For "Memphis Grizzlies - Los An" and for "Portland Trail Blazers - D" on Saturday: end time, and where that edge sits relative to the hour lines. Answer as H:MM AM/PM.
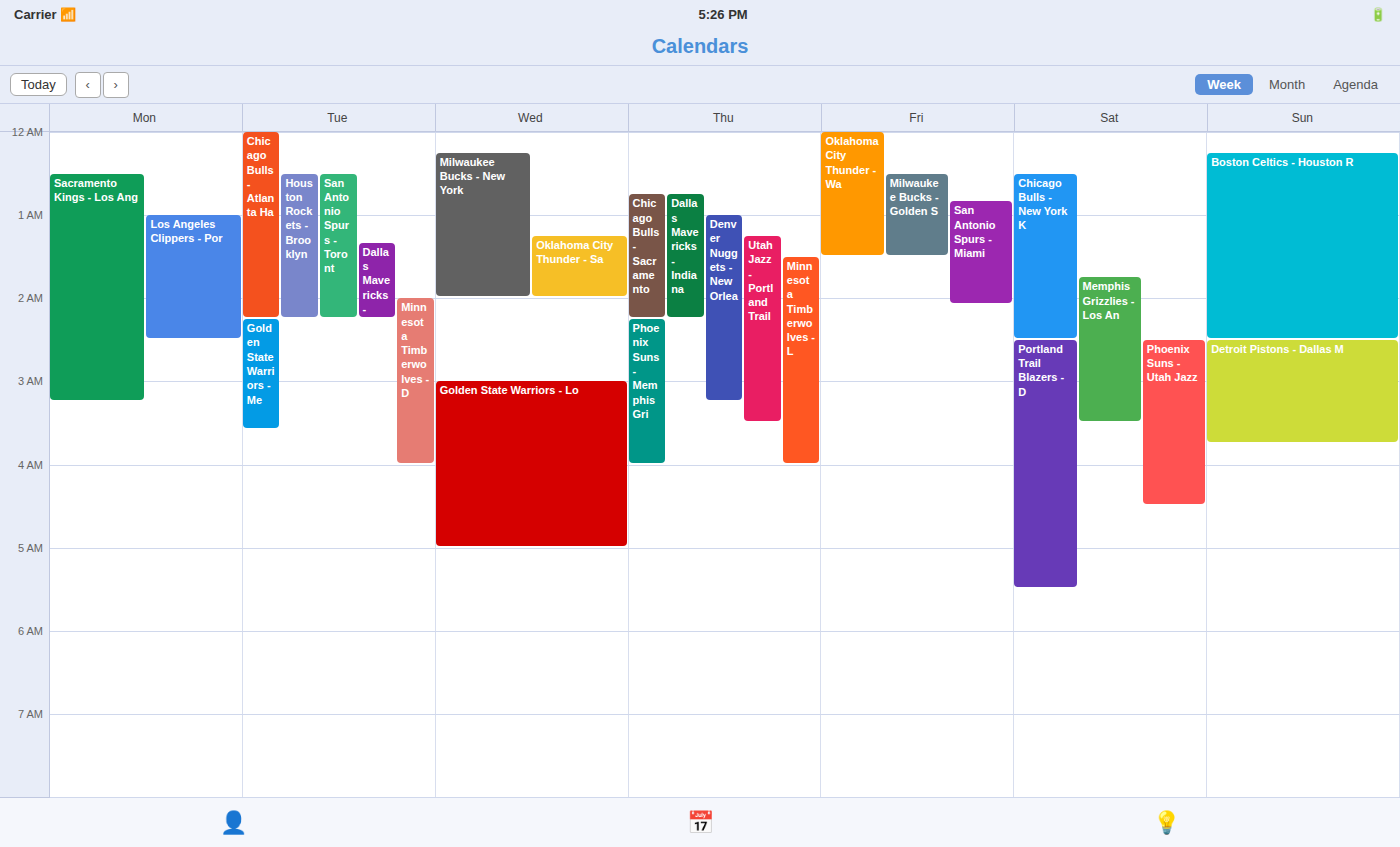
"Memphis Grizzlies - Los An": 3:30 AM, halfway between the 3 AM and 4 AM lines. "Portland Trail Blazers - D": 5:30 AM, halfway between the 5 AM and 6 AM lines.